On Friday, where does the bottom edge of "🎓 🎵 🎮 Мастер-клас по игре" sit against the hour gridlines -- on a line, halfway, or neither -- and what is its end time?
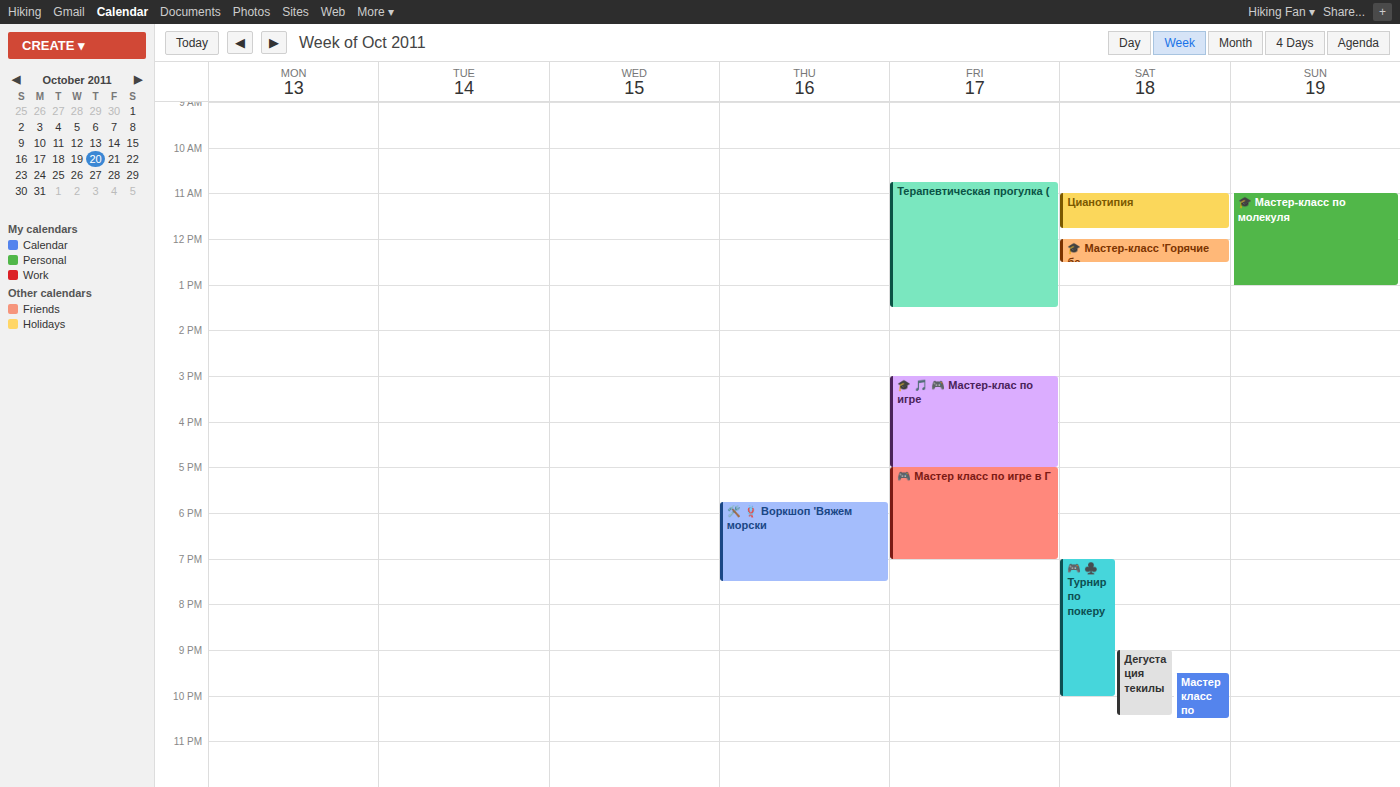
5:00 PM -- exactly on the 5 PM line.